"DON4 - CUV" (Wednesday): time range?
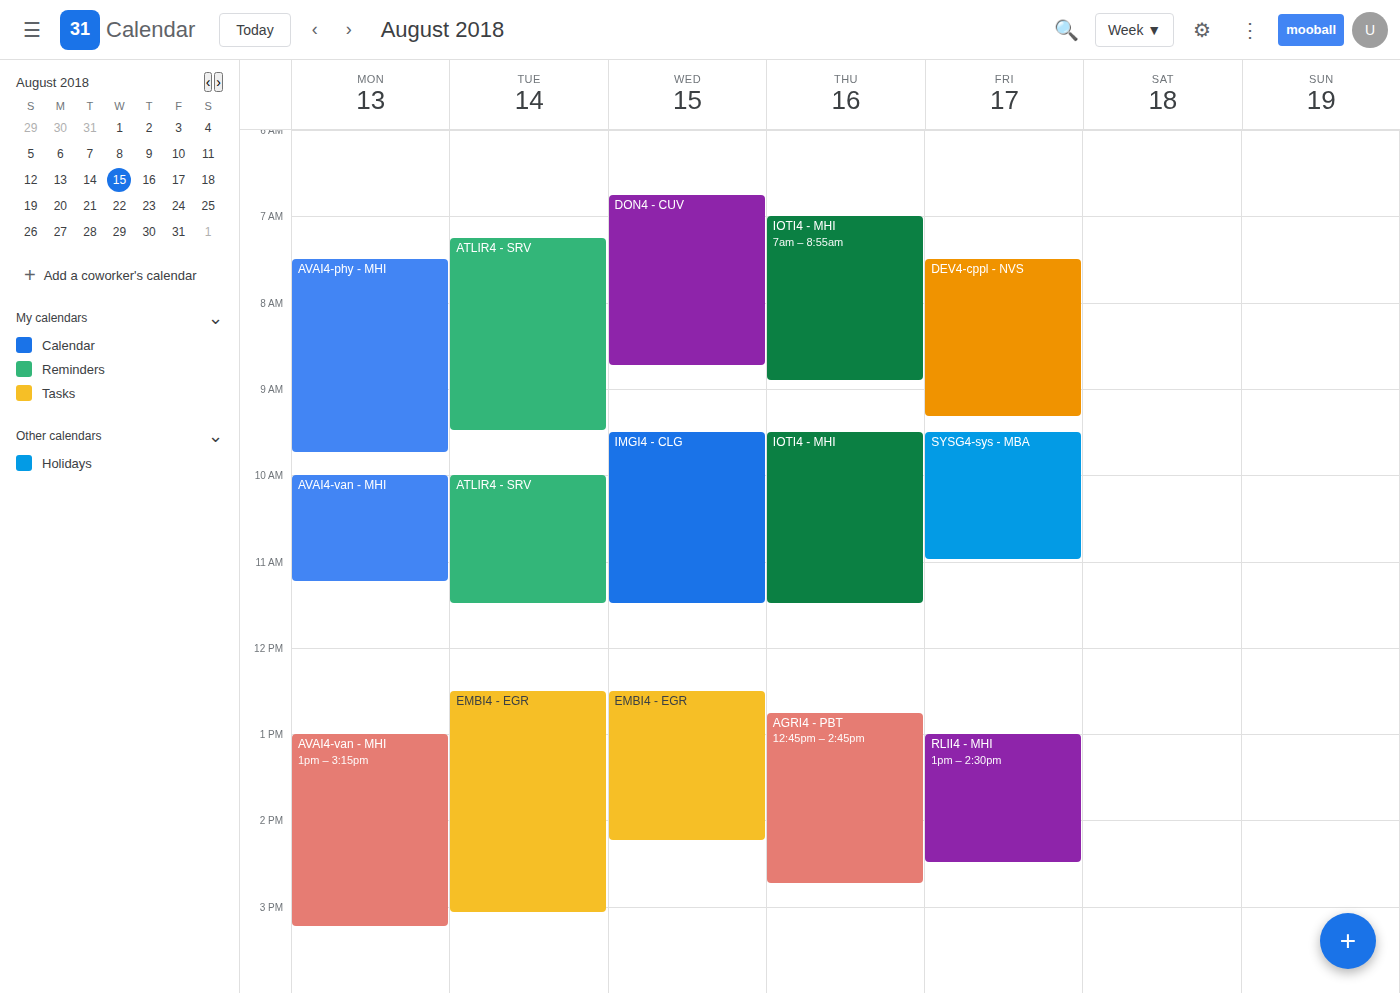
6:45 AM to 8:45 AM